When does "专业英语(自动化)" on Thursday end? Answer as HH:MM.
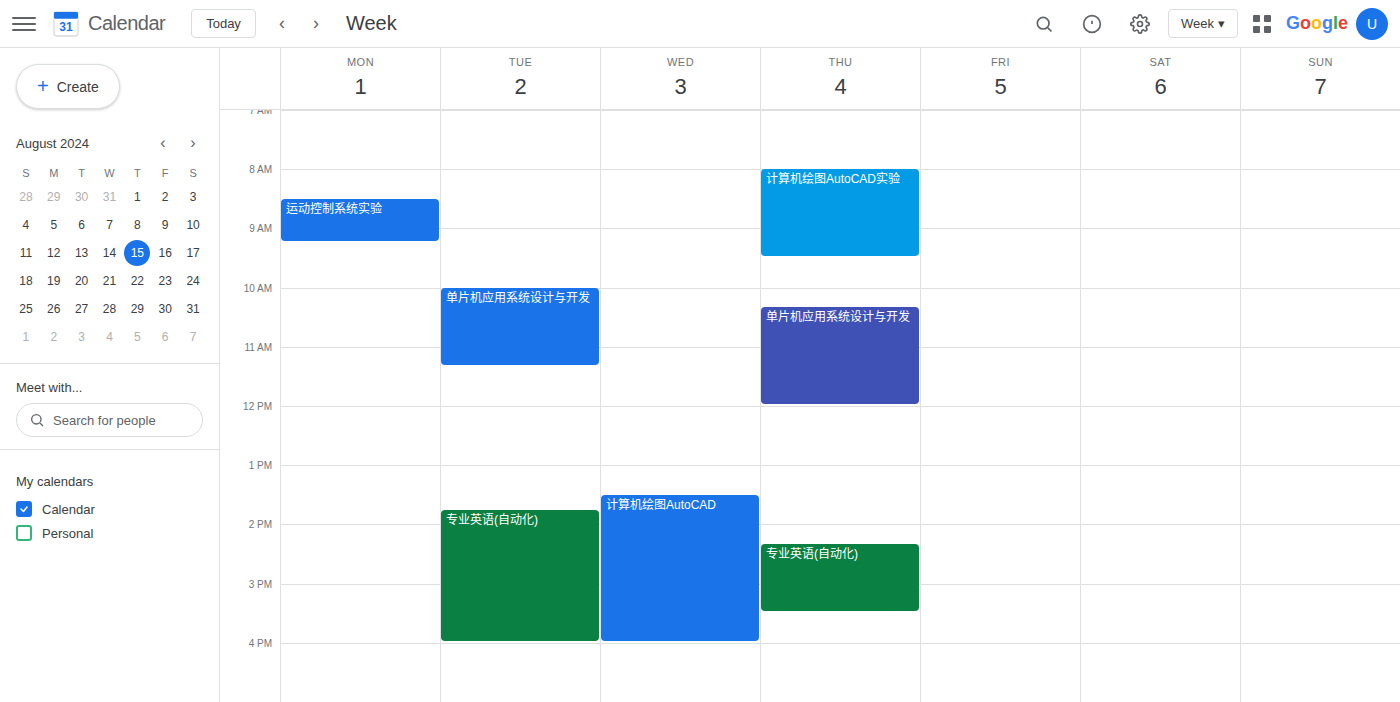
15:30